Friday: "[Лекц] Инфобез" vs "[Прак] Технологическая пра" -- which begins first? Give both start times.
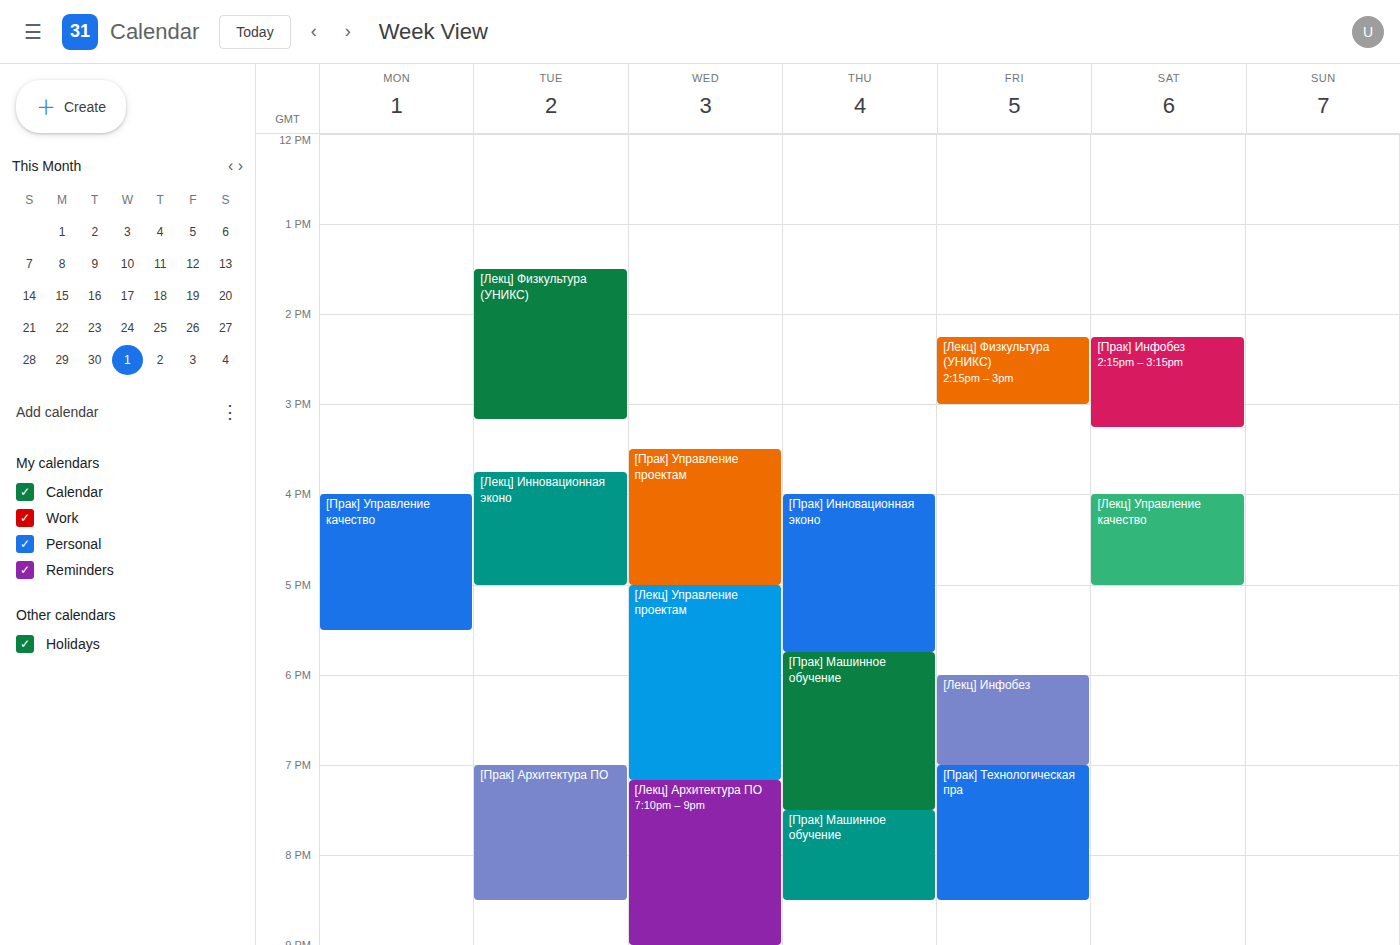
"[Лекц] Инфобез" 6:00 PM; "[Прак] Технологическая пра" 7:00 PM.